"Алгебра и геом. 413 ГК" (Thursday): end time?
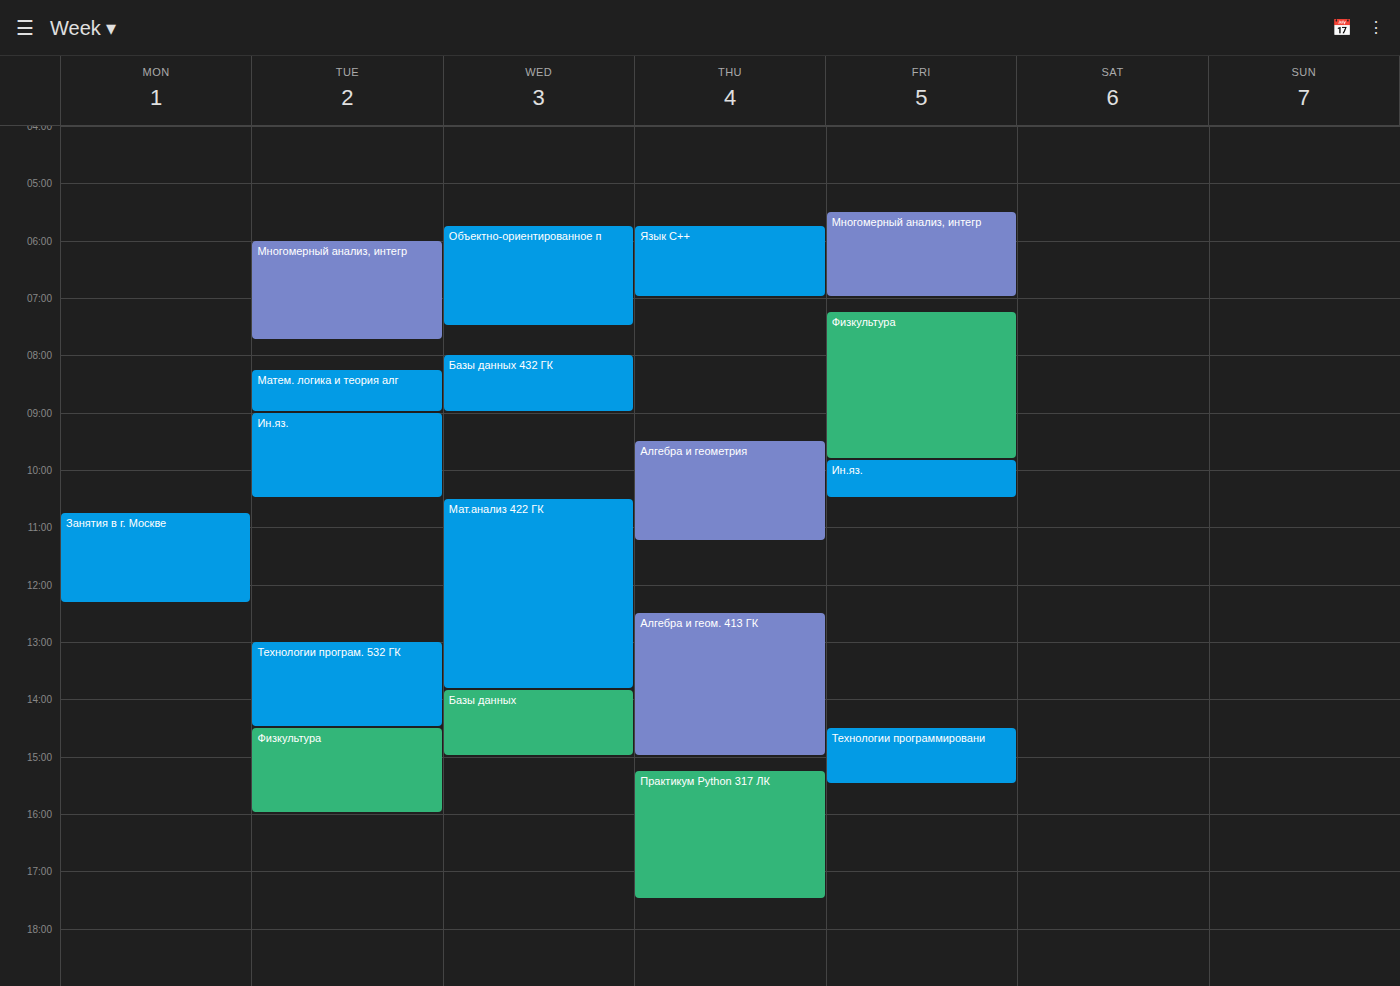
3:00 PM